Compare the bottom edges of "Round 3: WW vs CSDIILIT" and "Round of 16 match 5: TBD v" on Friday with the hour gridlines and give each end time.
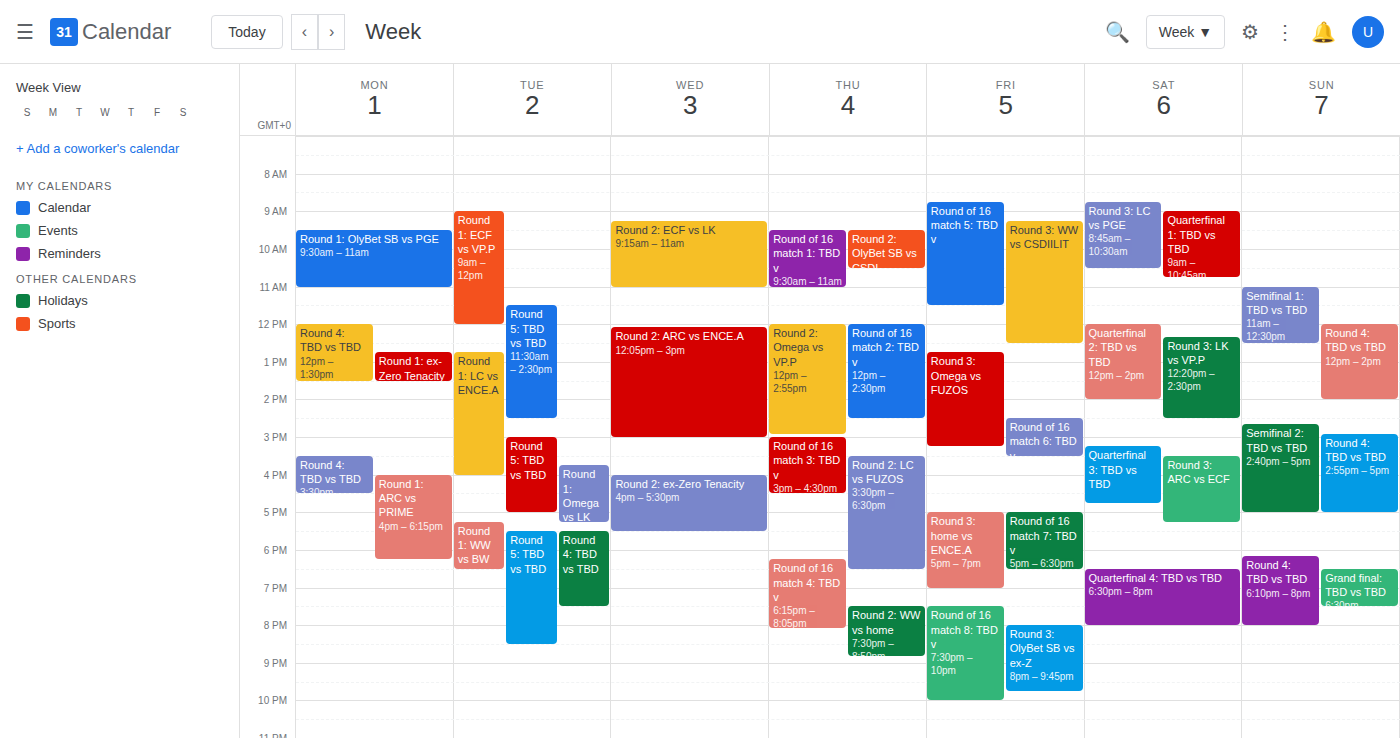
"Round 3: WW vs CSDIILIT": 12:30 PM, halfway between the 12 PM and 1 PM lines. "Round of 16 match 5: TBD v": 11:30 AM, halfway between the 11 AM and 12 PM lines.